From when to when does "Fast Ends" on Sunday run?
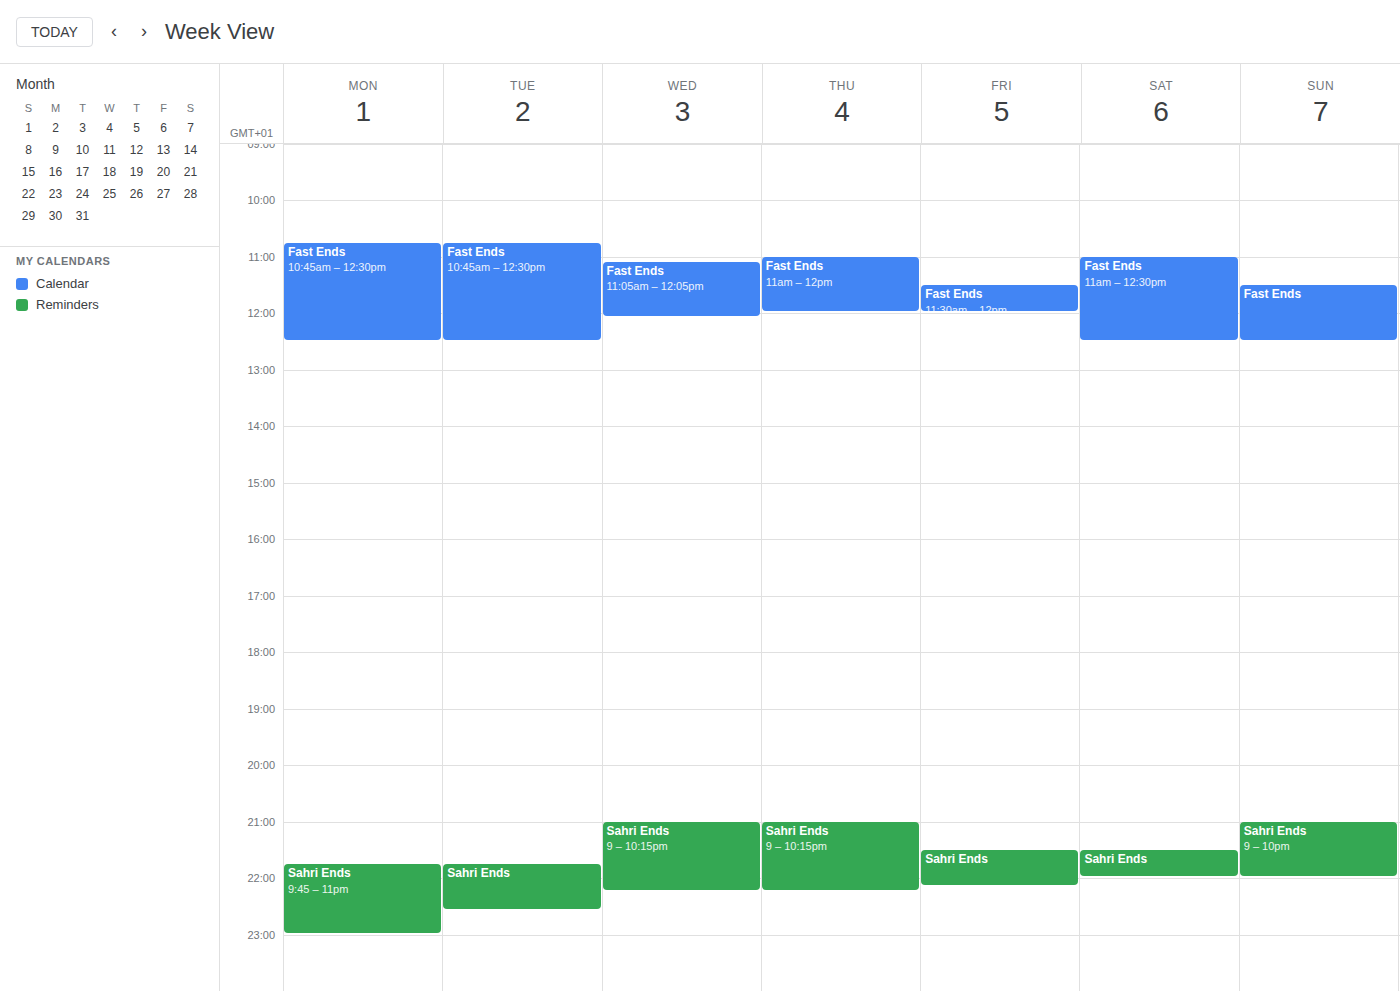
11:30 AM to 12:30 PM